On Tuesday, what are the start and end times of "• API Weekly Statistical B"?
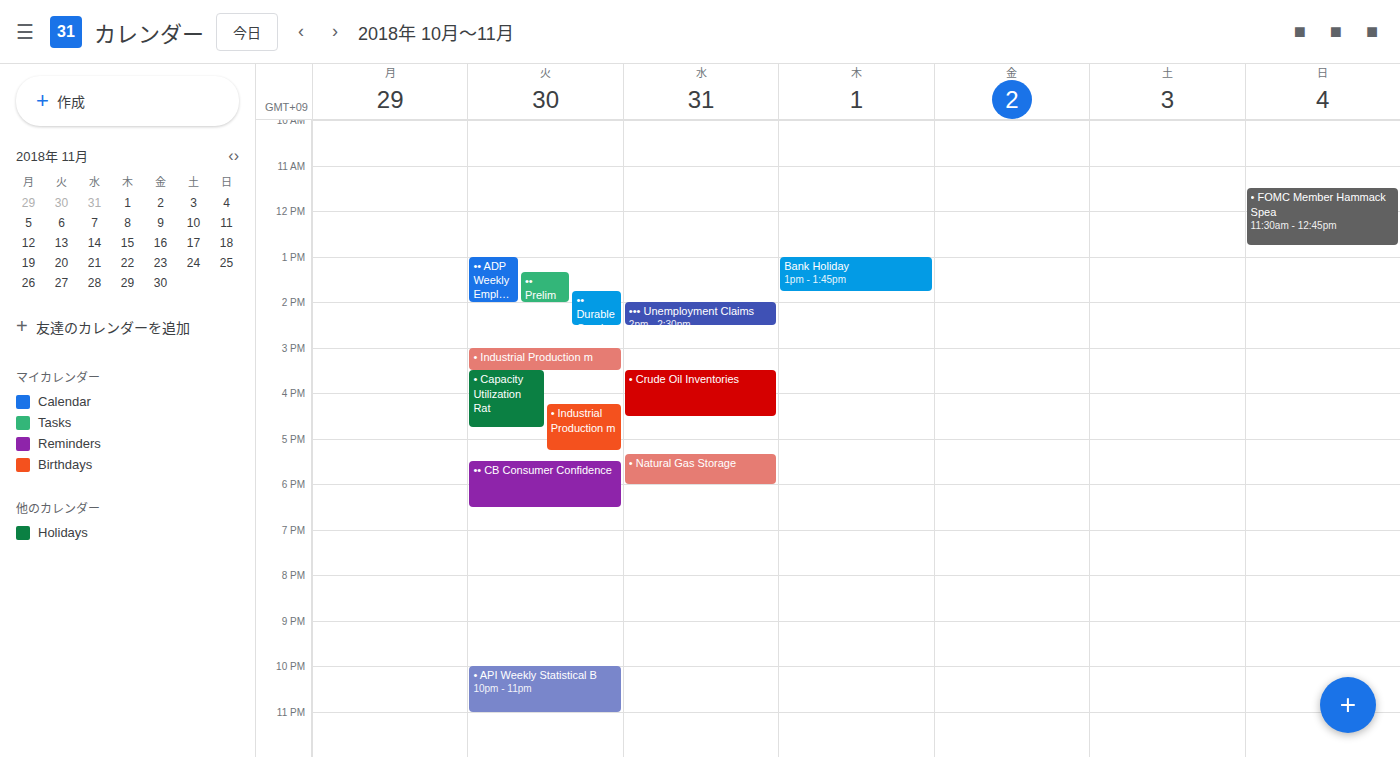
10:00 PM to 11:00 PM